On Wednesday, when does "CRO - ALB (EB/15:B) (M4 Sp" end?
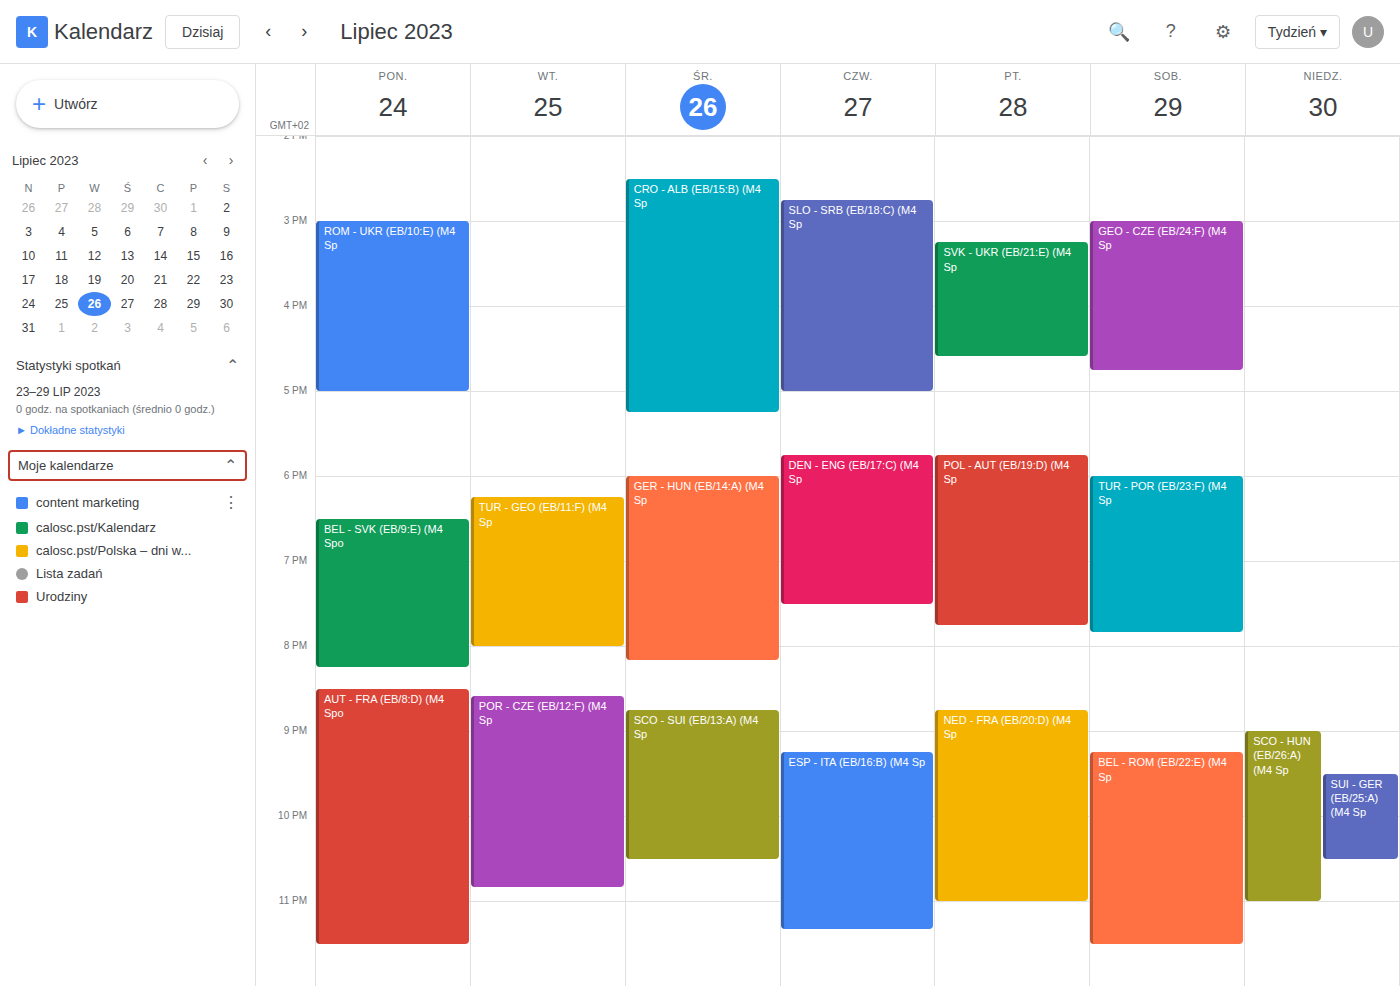
5:15 PM